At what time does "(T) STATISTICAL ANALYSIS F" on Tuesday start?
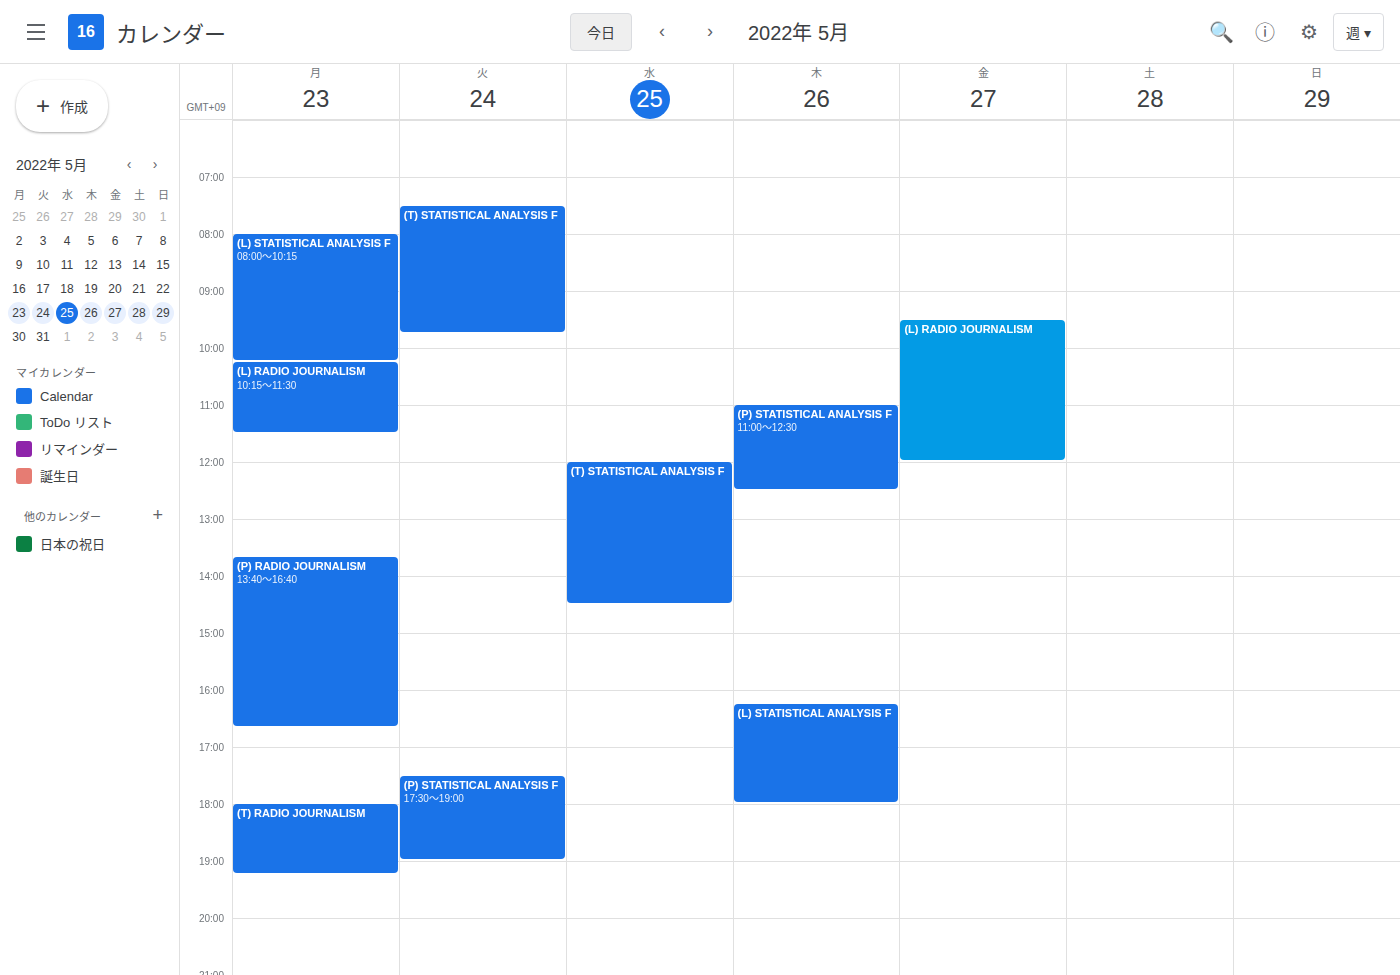
7:30 AM